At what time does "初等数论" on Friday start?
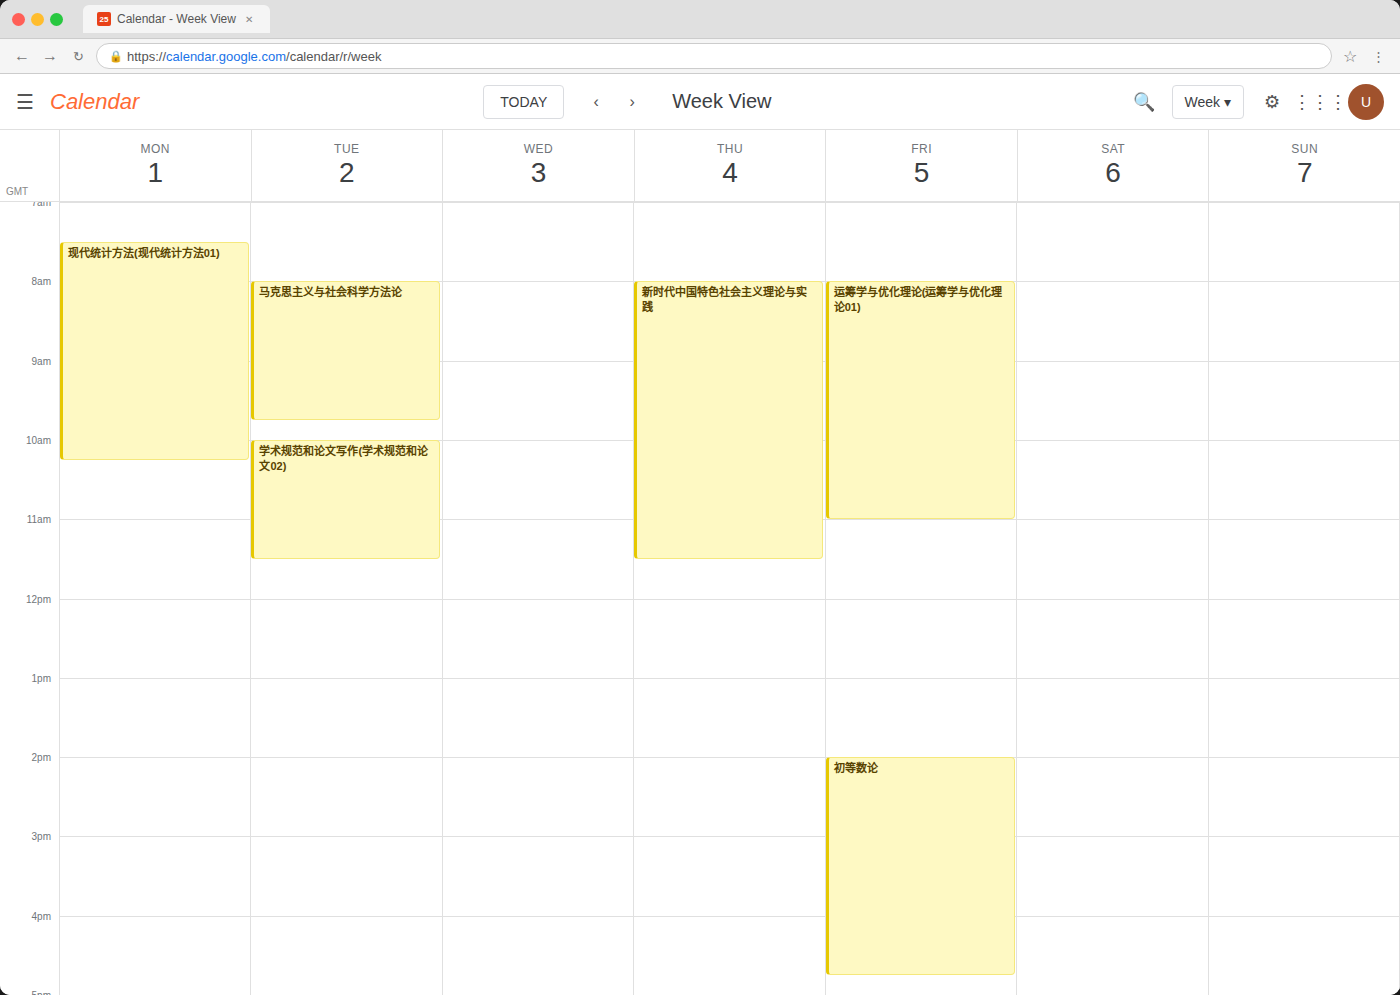
2:00 PM